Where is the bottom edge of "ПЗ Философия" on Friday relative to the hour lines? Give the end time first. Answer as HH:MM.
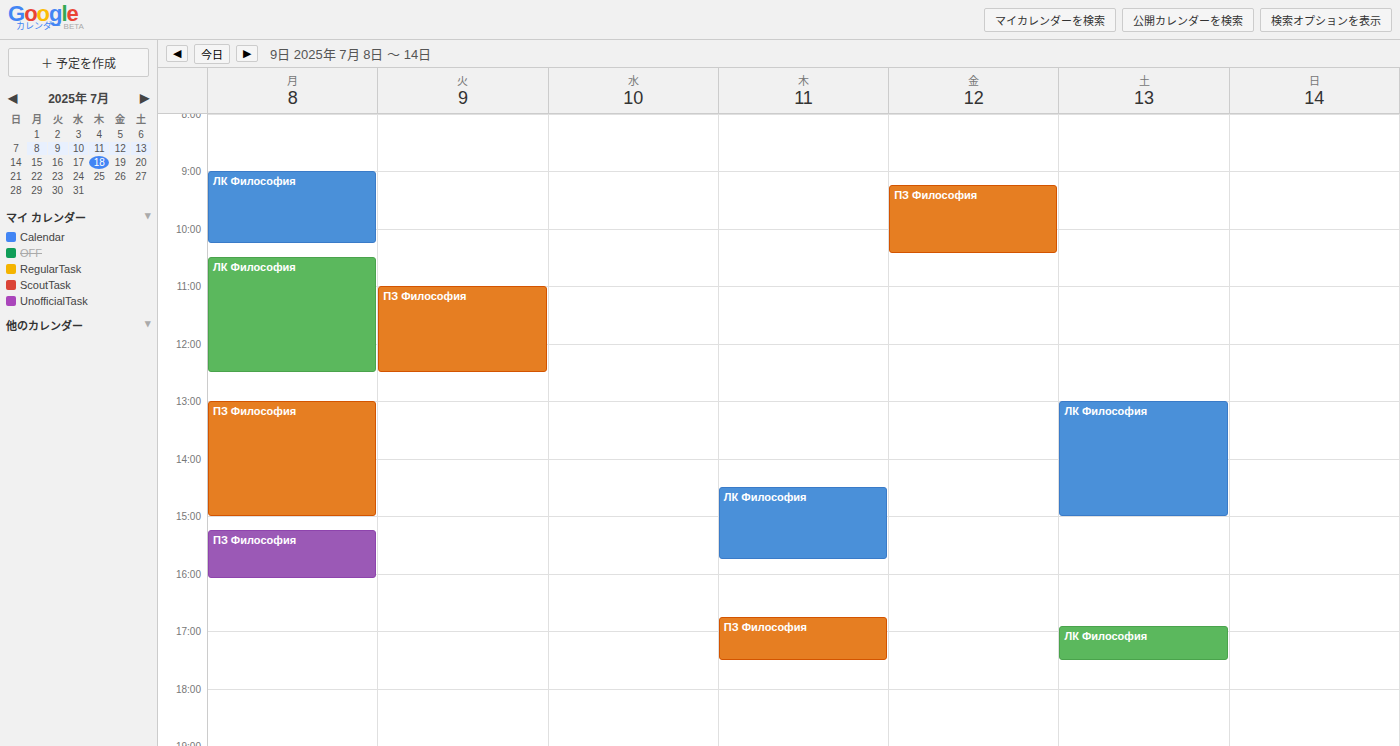
10:25 -- neither: 25 minutes below the 10:00 line and 35 minutes above the 11:00 line.